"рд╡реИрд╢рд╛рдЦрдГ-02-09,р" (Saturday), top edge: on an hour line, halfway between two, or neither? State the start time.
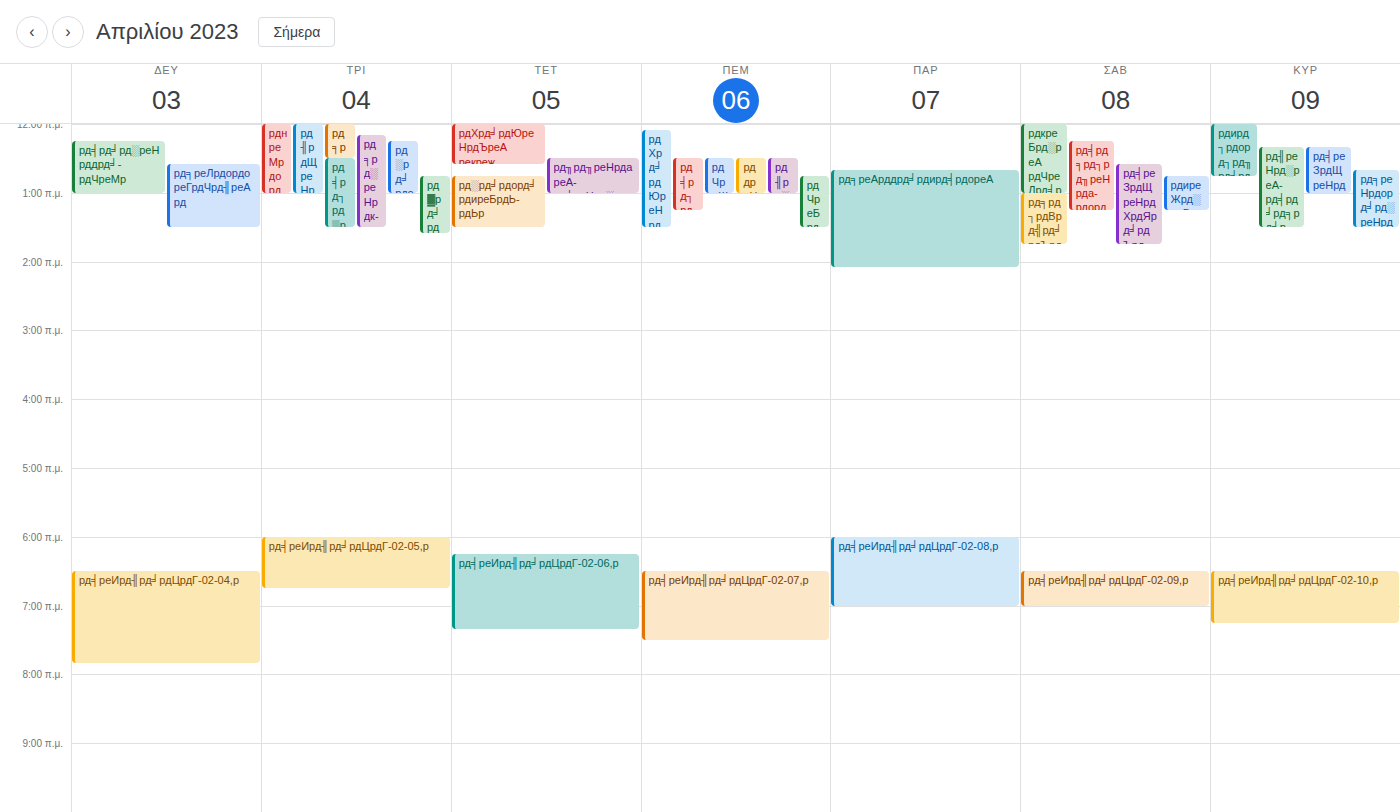
6:30 AM -- halfway between the 6 AM and 7 AM lines.